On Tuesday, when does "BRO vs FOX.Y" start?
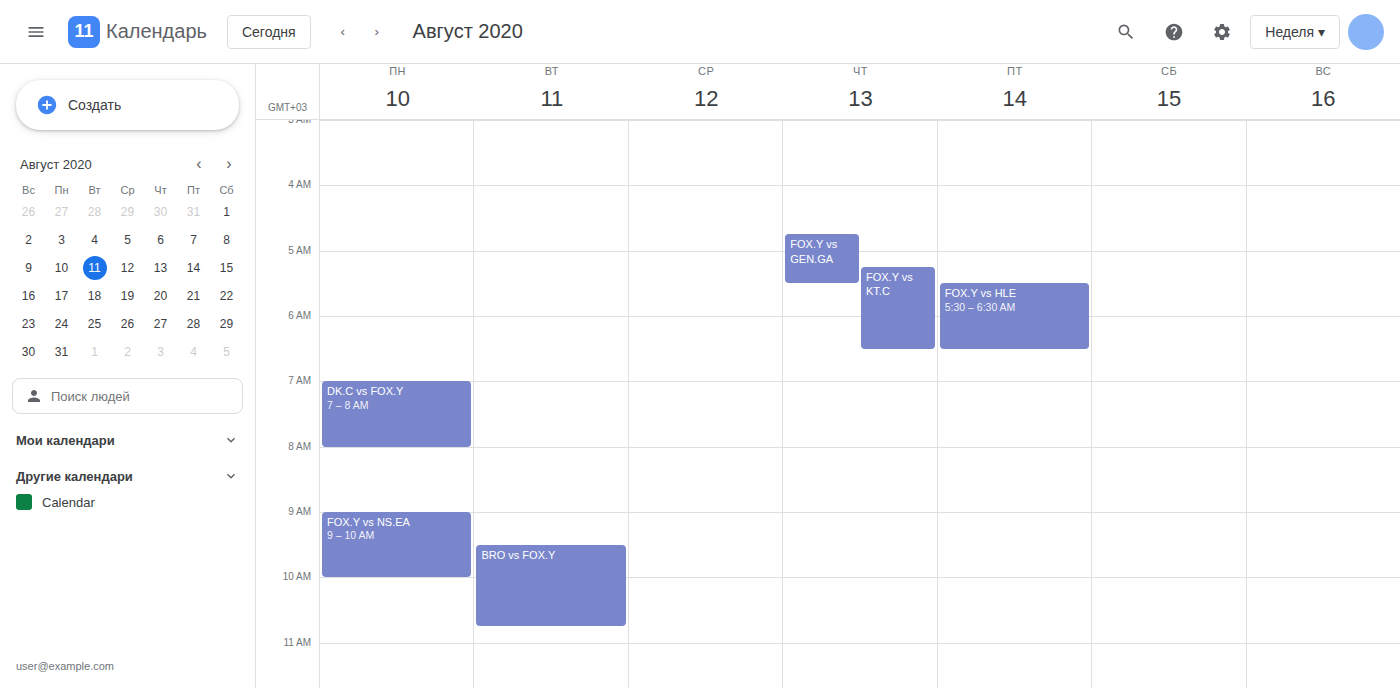
9:30 AM